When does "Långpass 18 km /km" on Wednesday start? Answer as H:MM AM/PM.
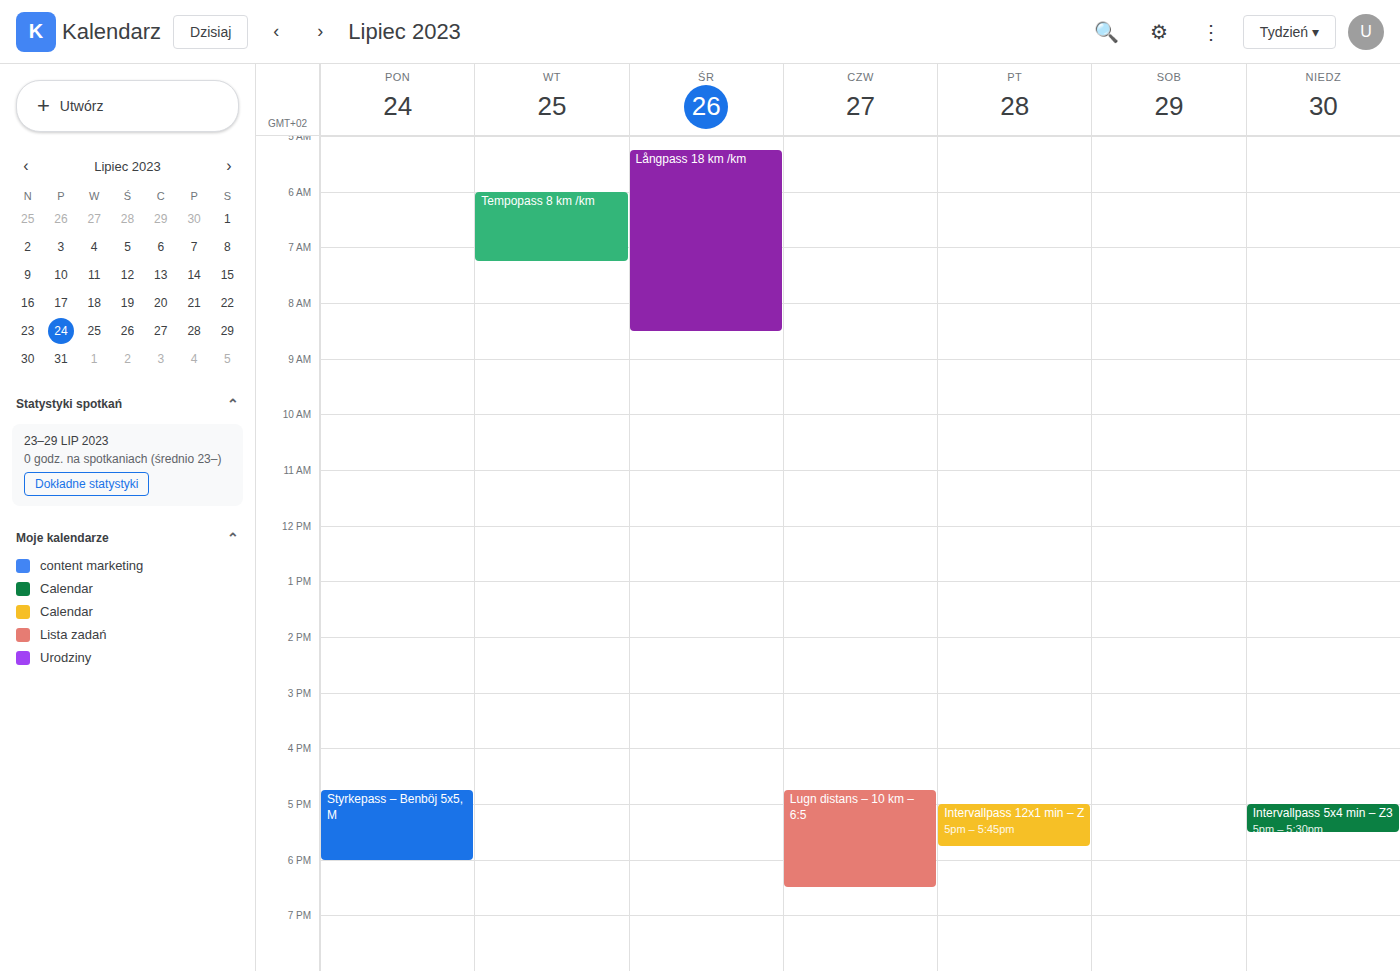
5:15 AM